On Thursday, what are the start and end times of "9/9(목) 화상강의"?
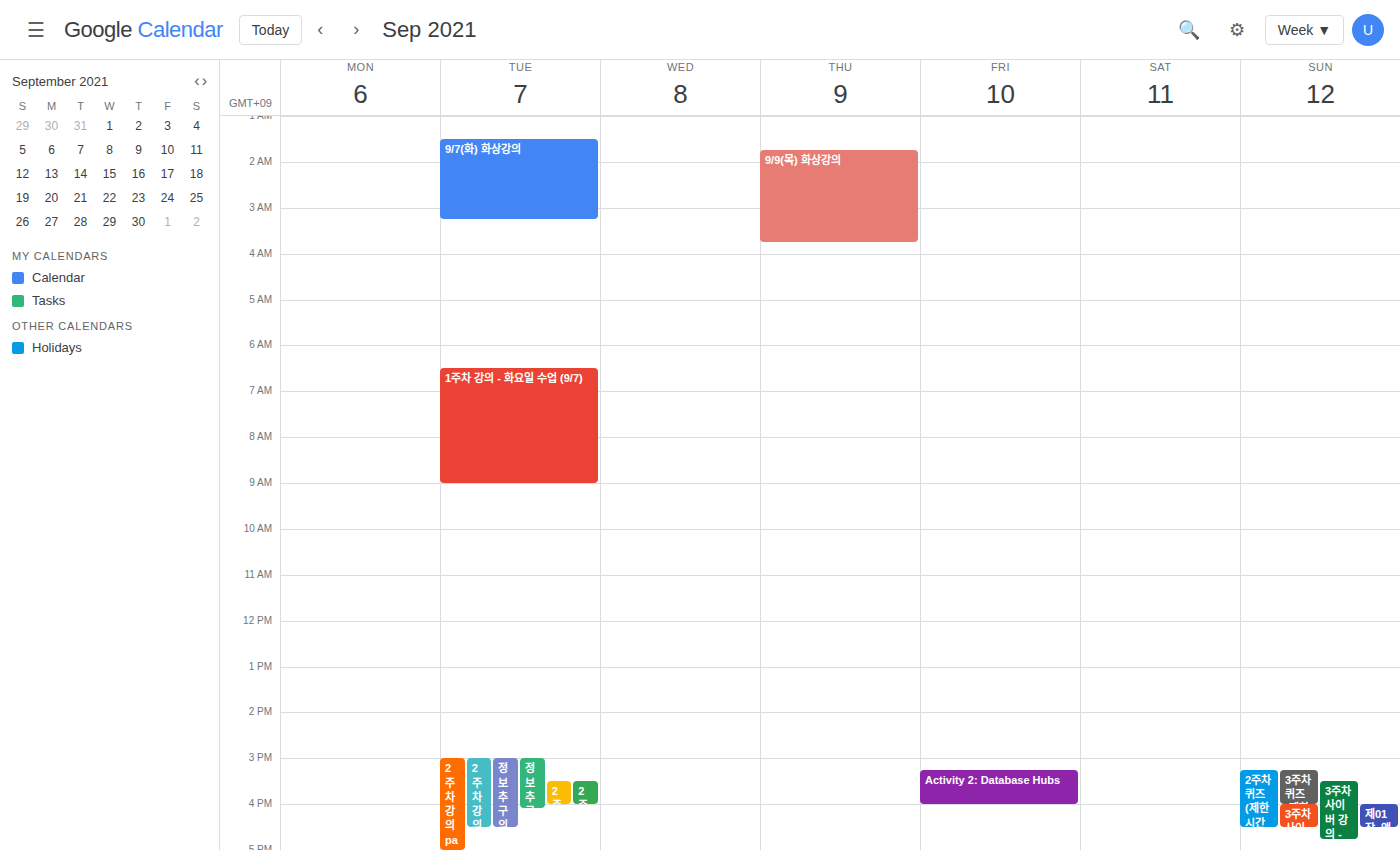
1:45 AM to 3:45 AM